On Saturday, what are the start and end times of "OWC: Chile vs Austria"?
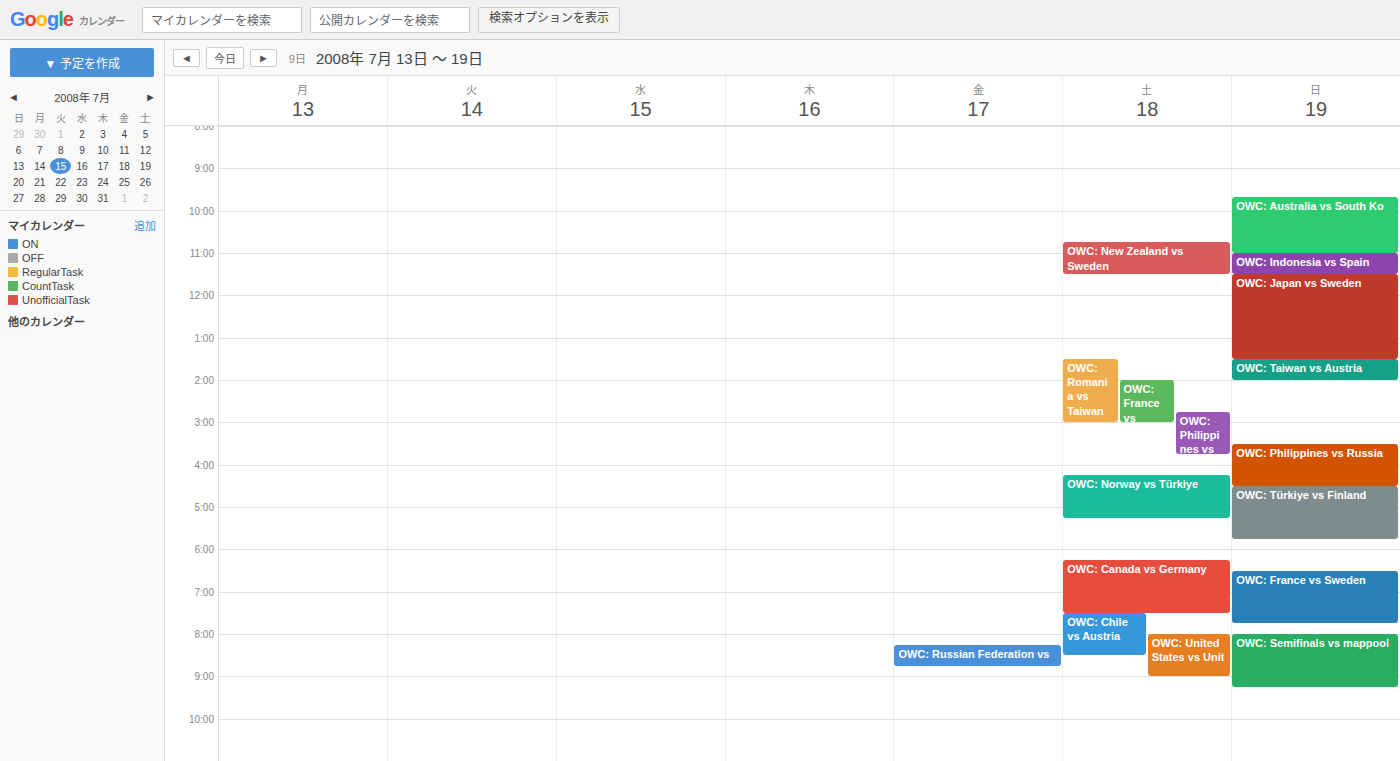
7:30 PM to 8:30 PM